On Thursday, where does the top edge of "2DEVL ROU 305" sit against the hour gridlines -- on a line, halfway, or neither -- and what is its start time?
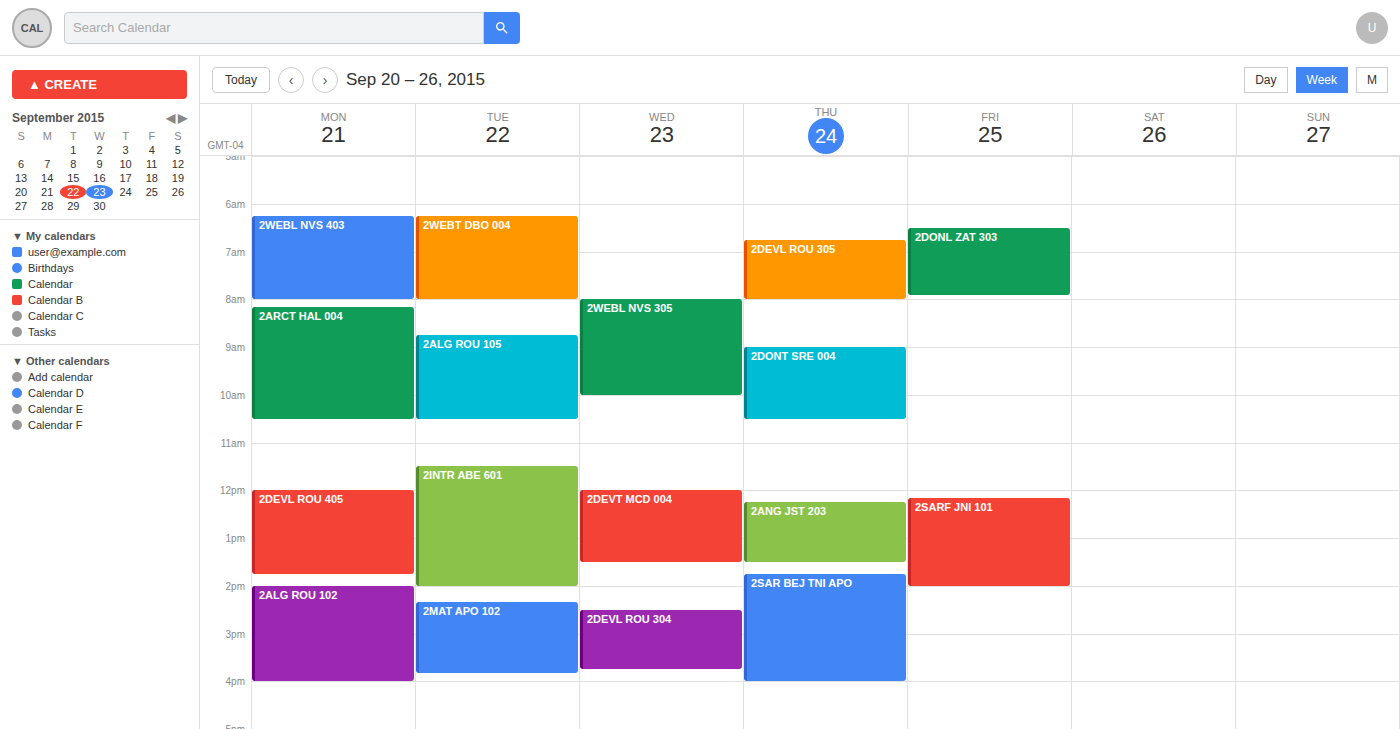
6:45 AM -- neither: three quarters of the way from the 6 AM line to the 7 AM line.